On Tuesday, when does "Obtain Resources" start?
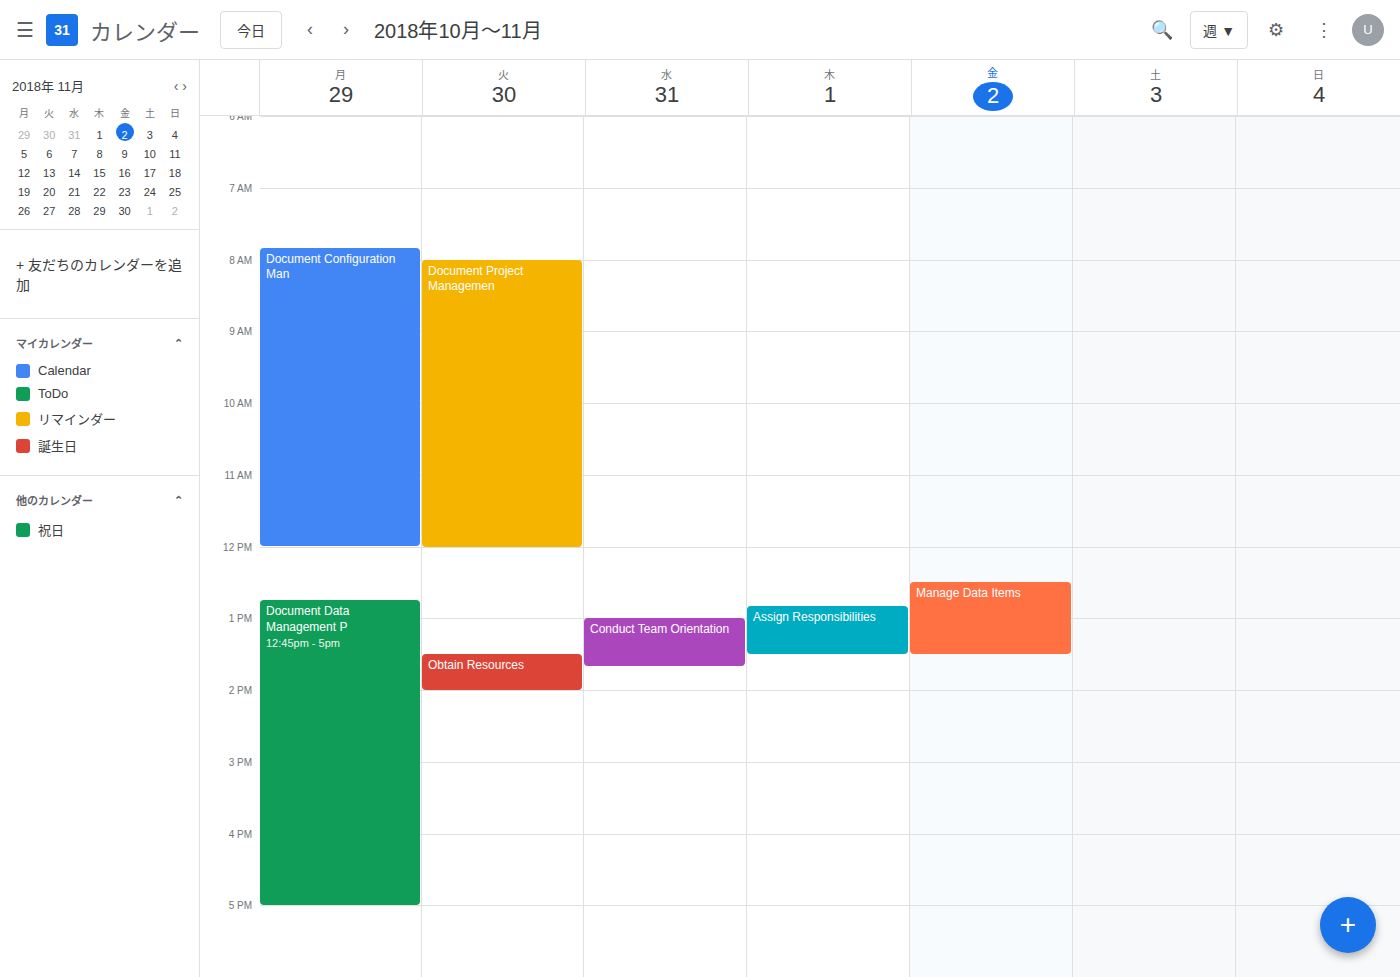
1:30 PM